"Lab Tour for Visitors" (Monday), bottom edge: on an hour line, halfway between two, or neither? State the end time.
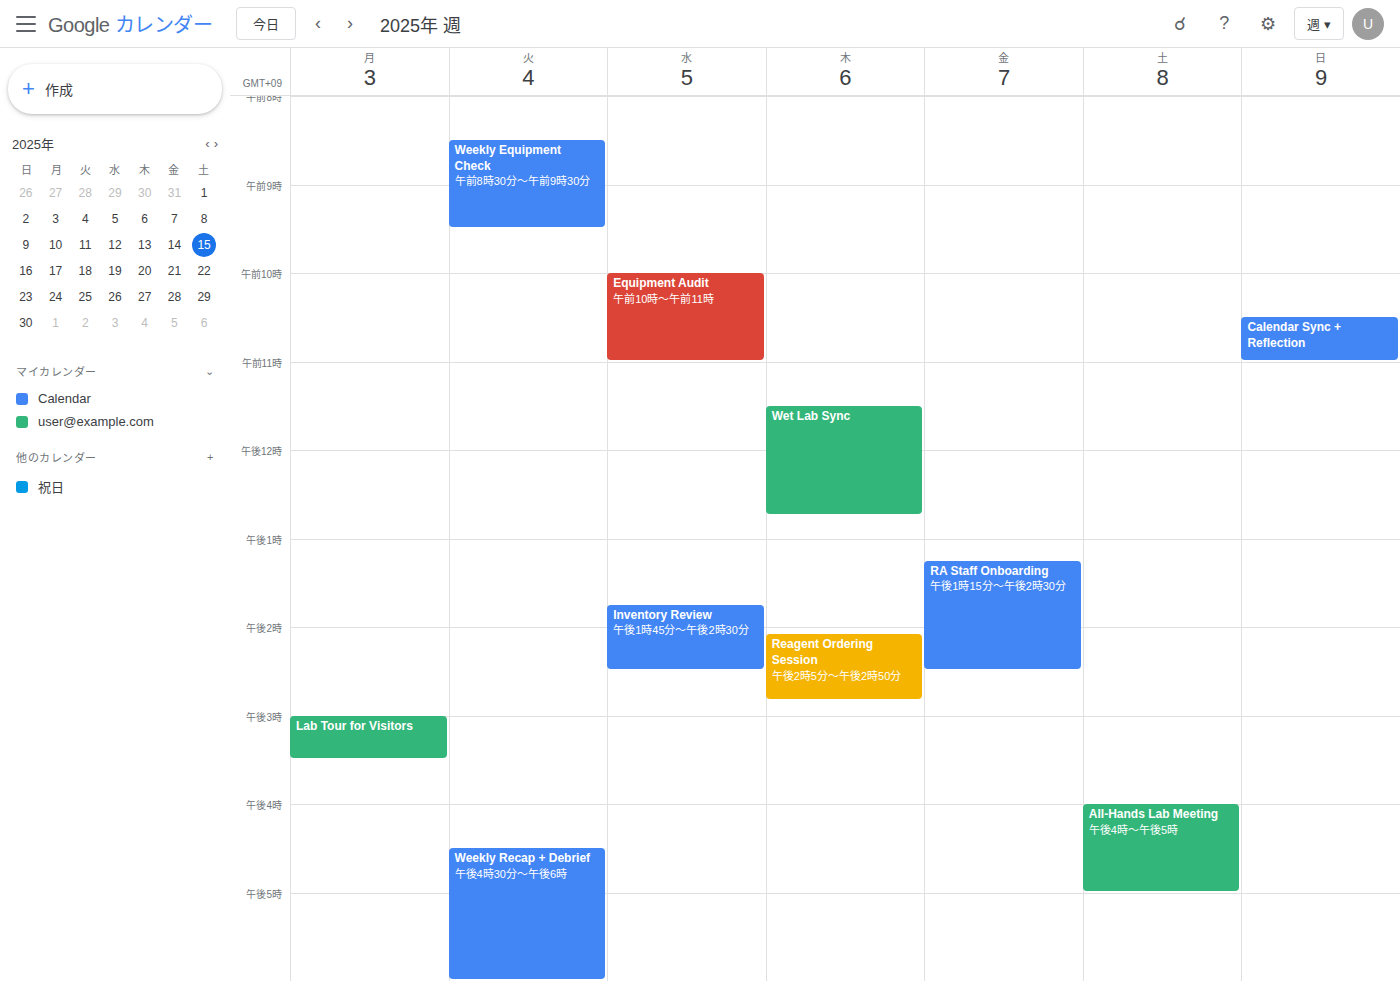
15:30 -- halfway between the 15:00 and 16:00 lines.